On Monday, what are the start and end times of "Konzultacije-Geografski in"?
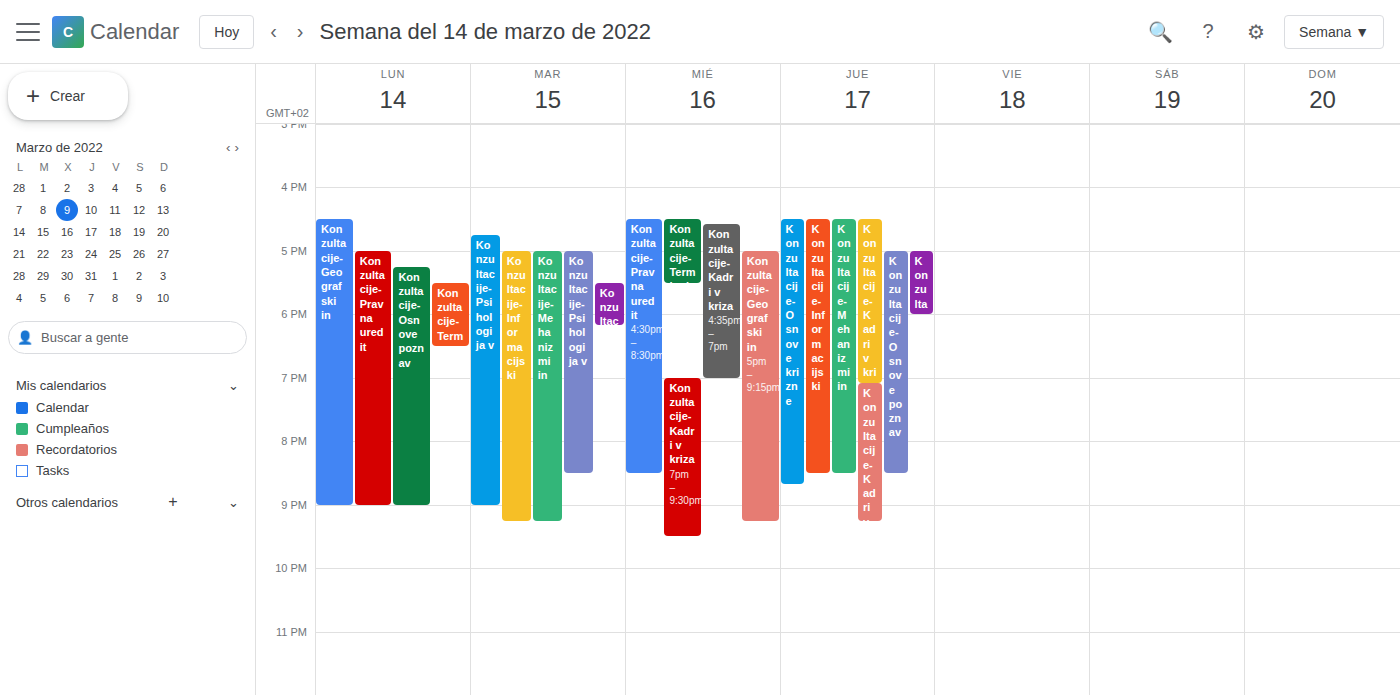
4:30 PM to 9:00 PM